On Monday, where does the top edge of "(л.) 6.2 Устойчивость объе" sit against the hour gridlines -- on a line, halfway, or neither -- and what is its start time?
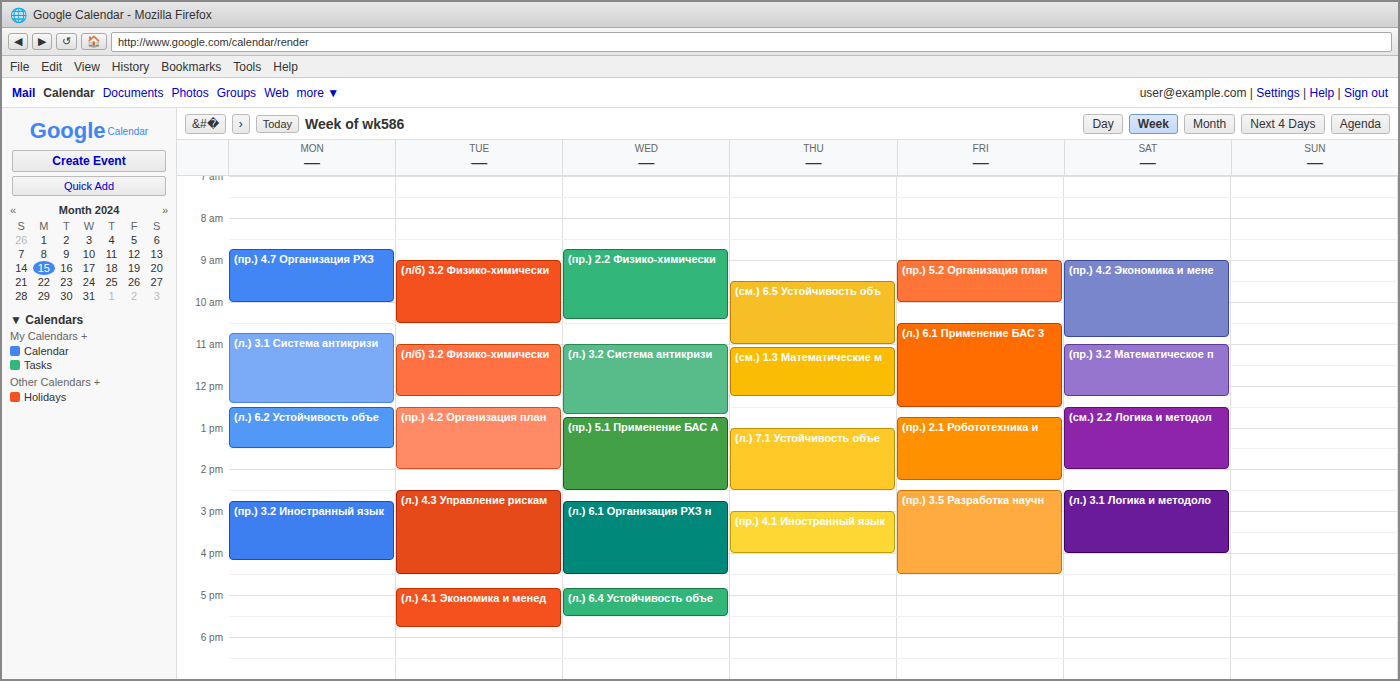
12:30 -- halfway between the 12:00 and 13:00 lines.